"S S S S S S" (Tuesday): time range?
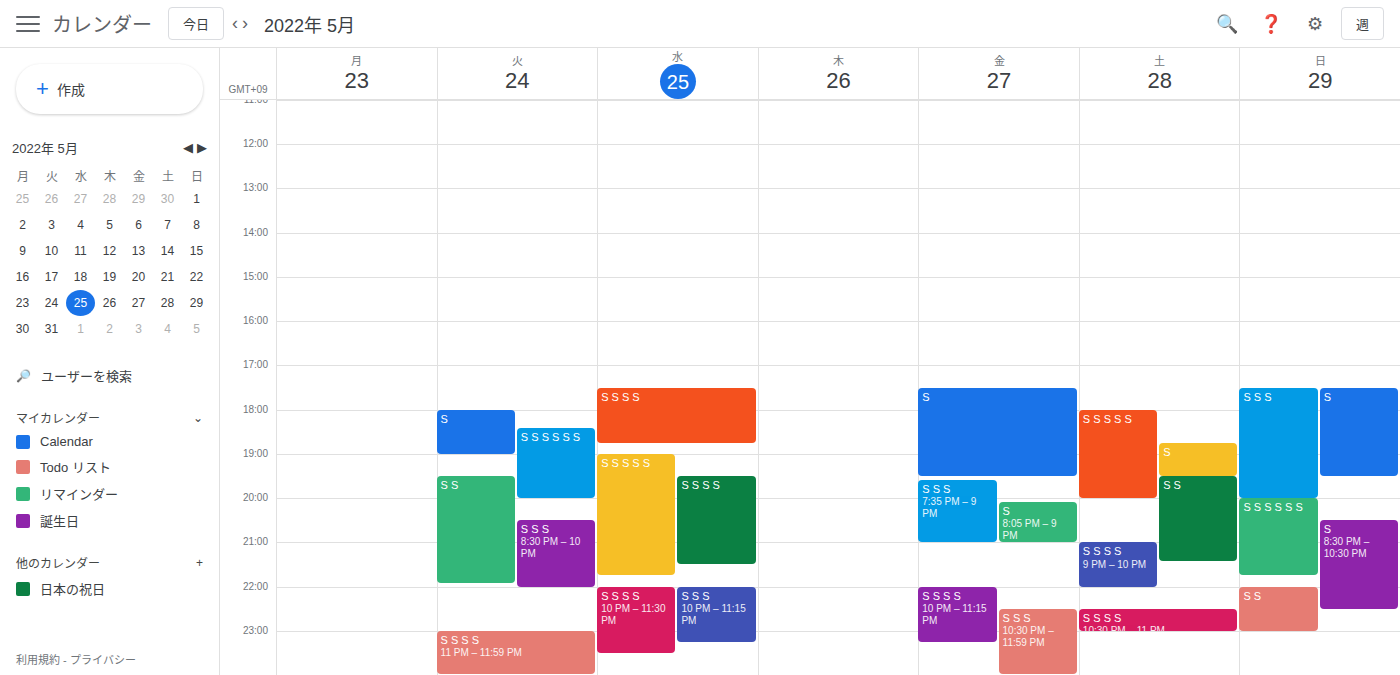
6:25 PM to 8:00 PM